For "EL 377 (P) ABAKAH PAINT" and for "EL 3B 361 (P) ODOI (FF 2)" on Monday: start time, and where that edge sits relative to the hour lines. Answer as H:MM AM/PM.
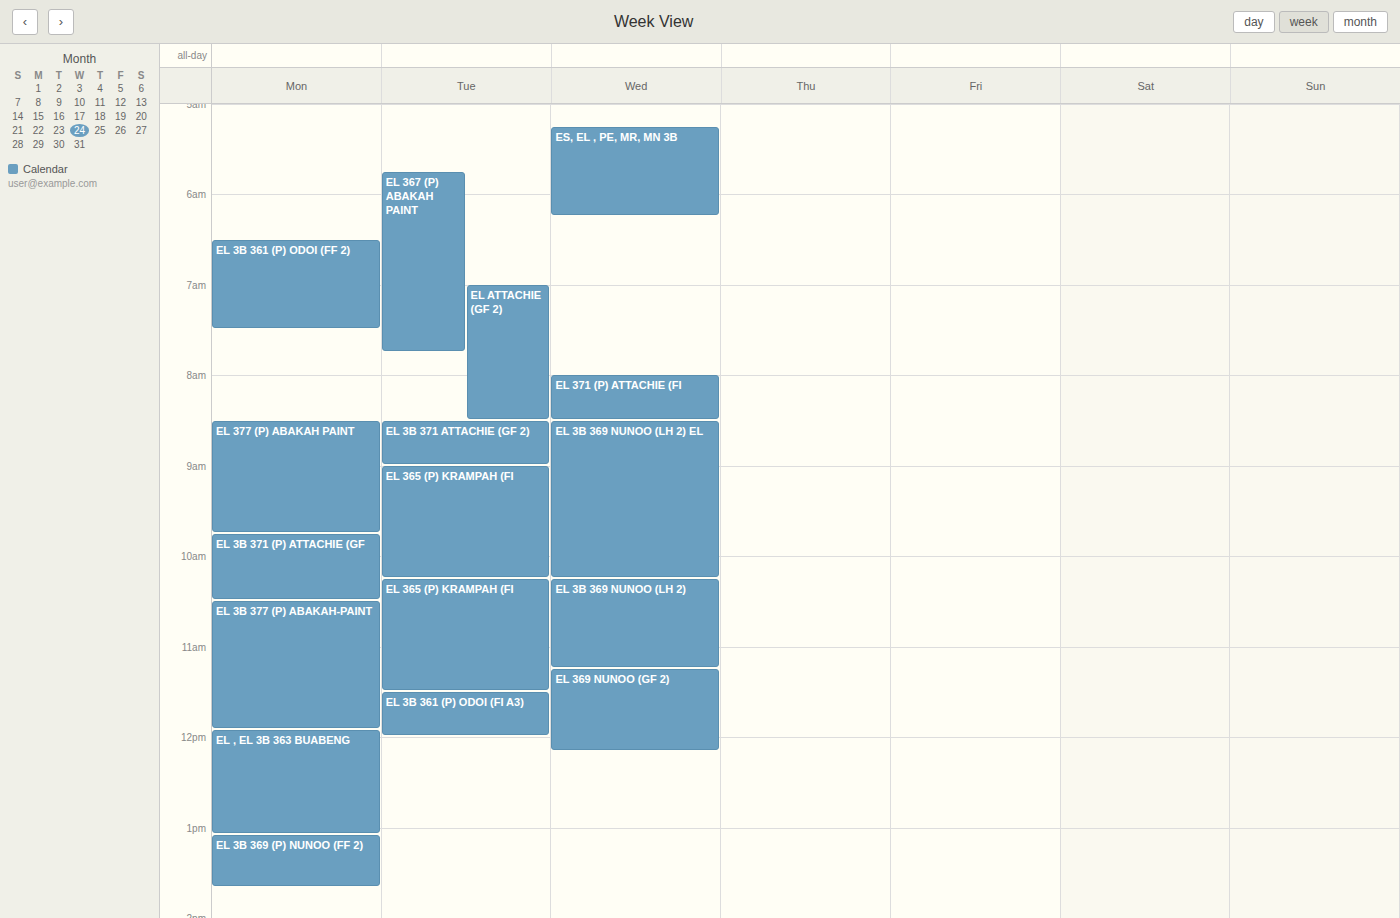
"EL 377 (P) ABAKAH PAINT": 8:30 AM, halfway between the 8 AM and 9 AM lines. "EL 3B 361 (P) ODOI (FF 2)": 6:30 AM, halfway between the 6 AM and 7 AM lines.